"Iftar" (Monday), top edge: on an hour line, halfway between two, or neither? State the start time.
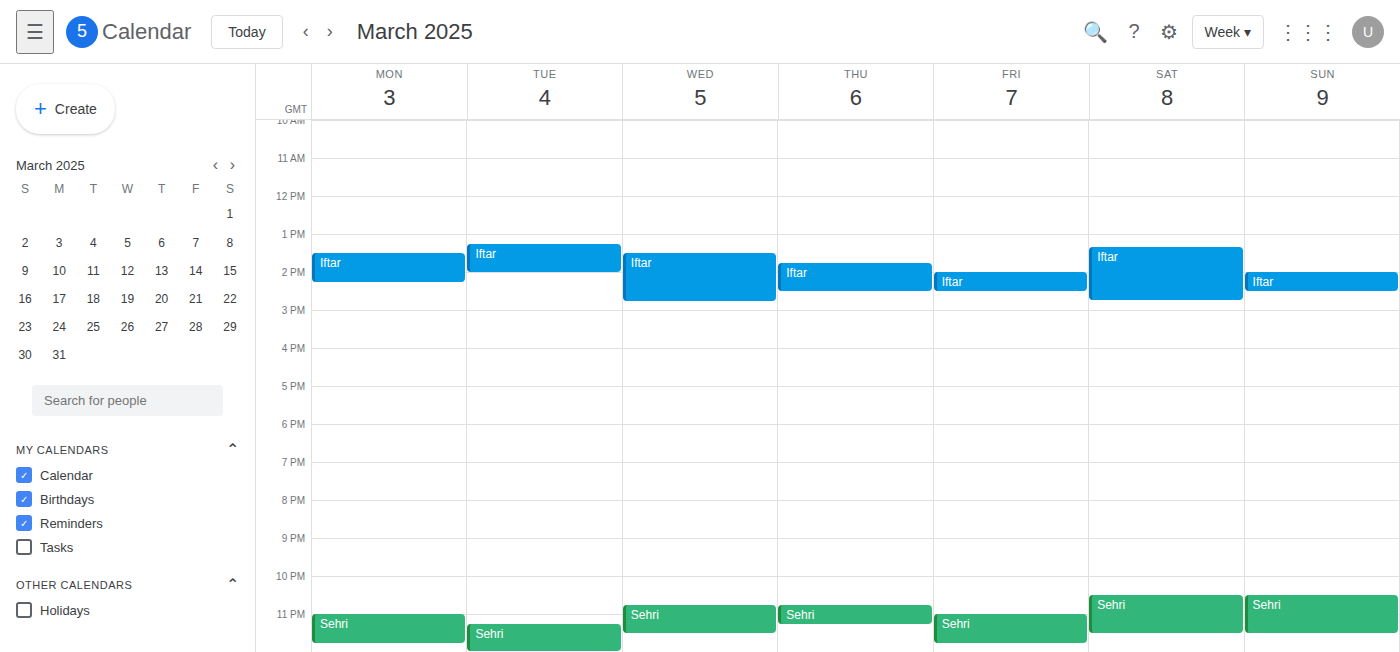
1:30 PM -- halfway between the 1 PM and 2 PM lines.